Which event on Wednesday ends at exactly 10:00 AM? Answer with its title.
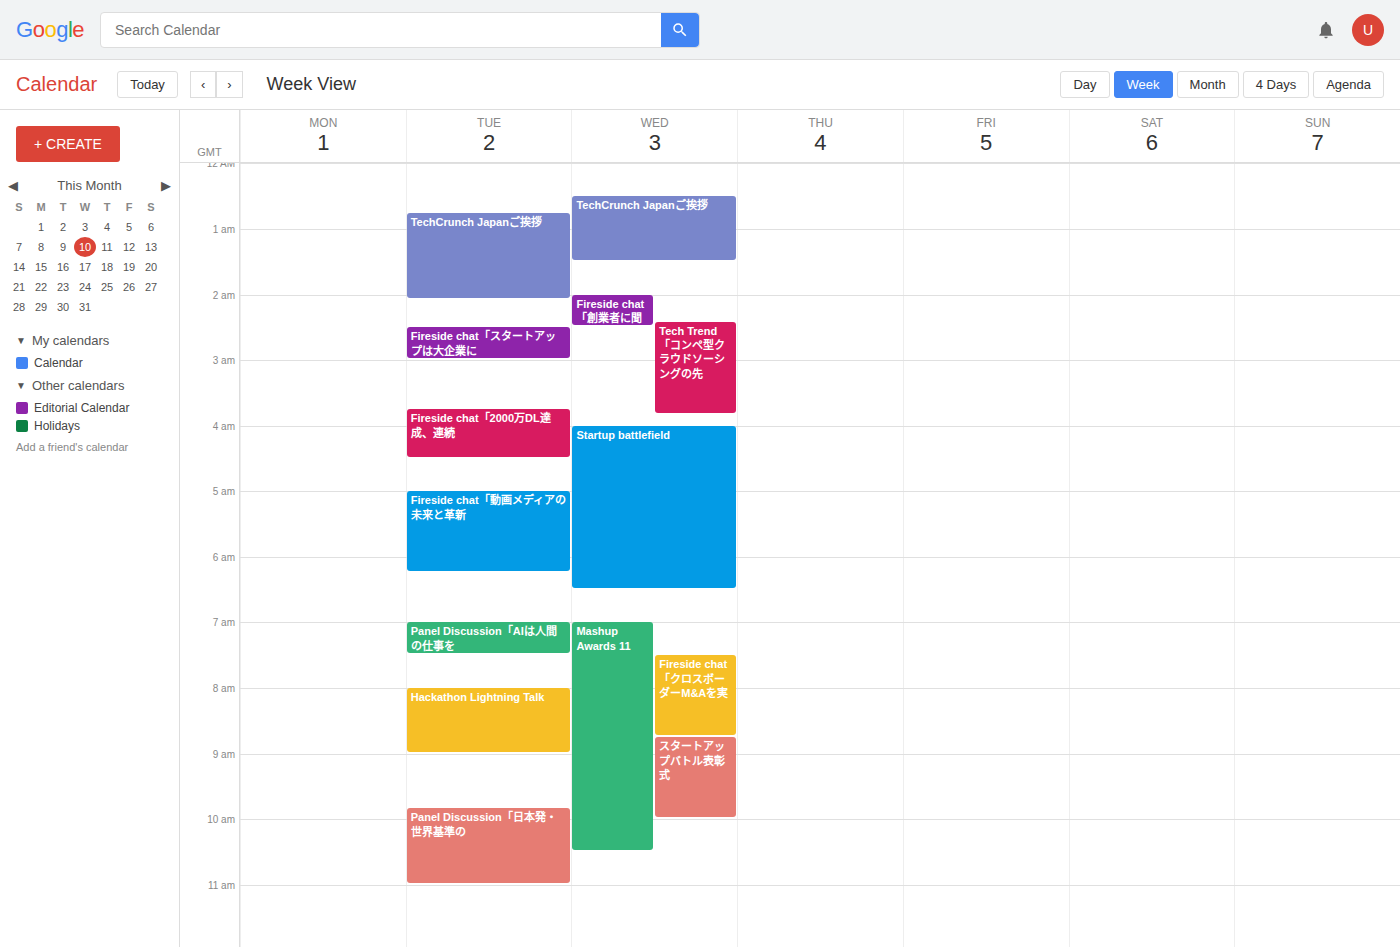
"スタートアップバトル表彰式"